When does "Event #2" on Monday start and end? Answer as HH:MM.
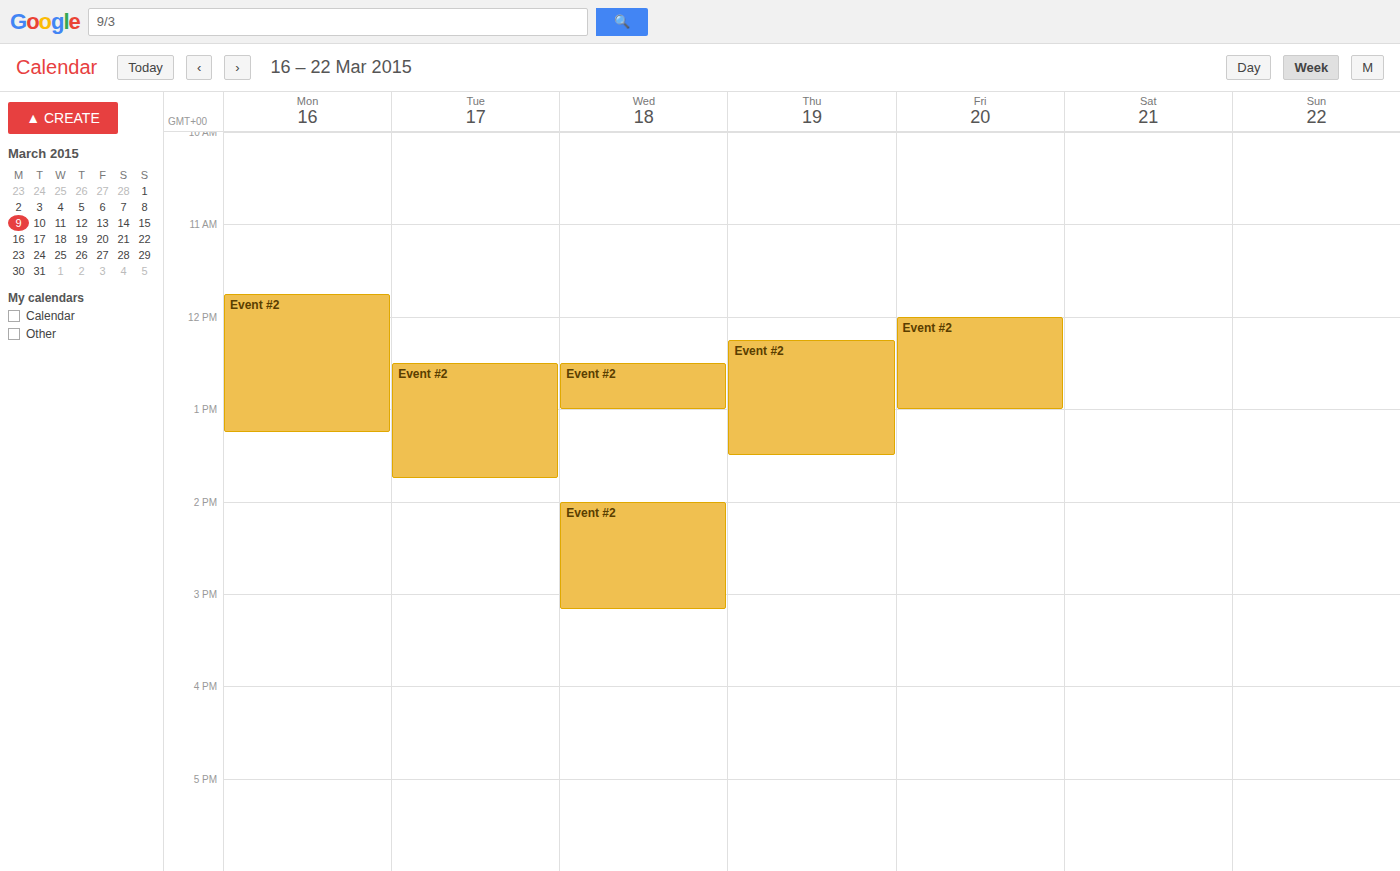
11:45 to 13:15